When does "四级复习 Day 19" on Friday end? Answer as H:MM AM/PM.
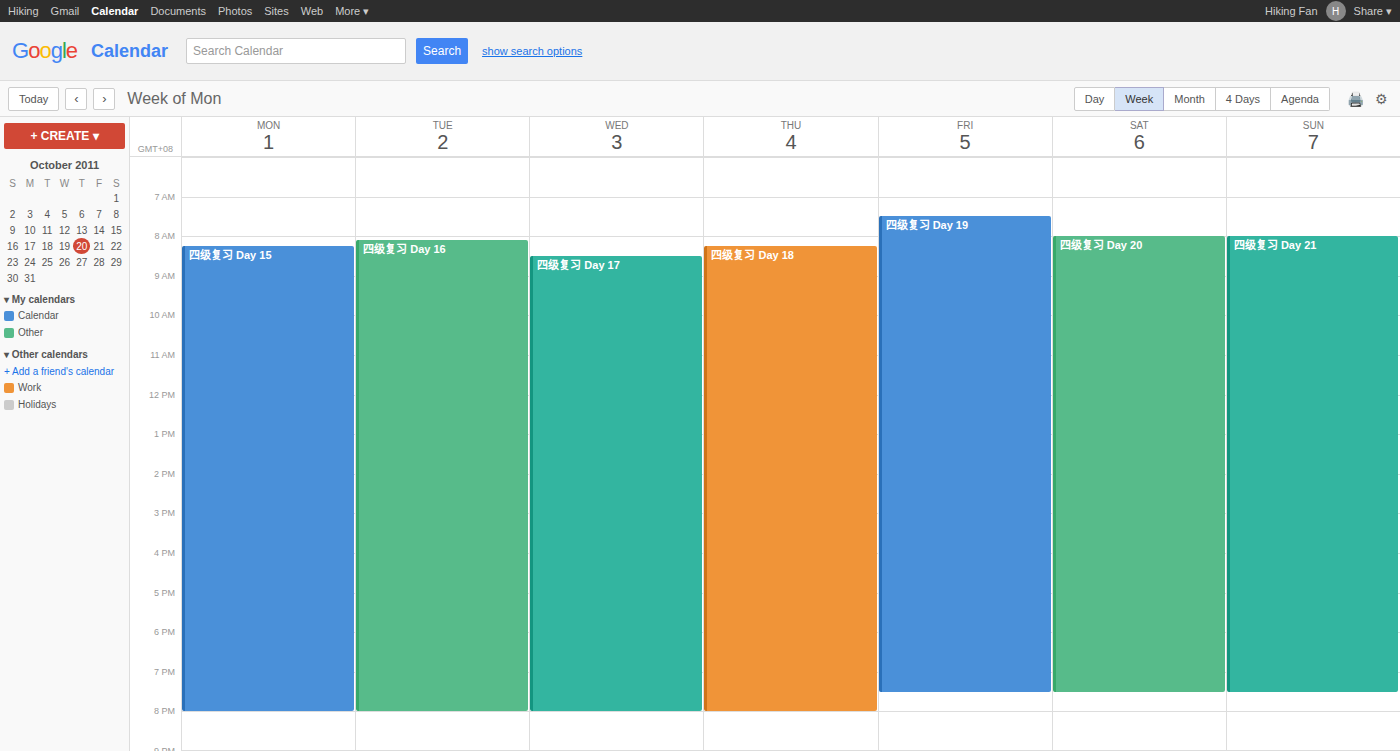
7:30 PM